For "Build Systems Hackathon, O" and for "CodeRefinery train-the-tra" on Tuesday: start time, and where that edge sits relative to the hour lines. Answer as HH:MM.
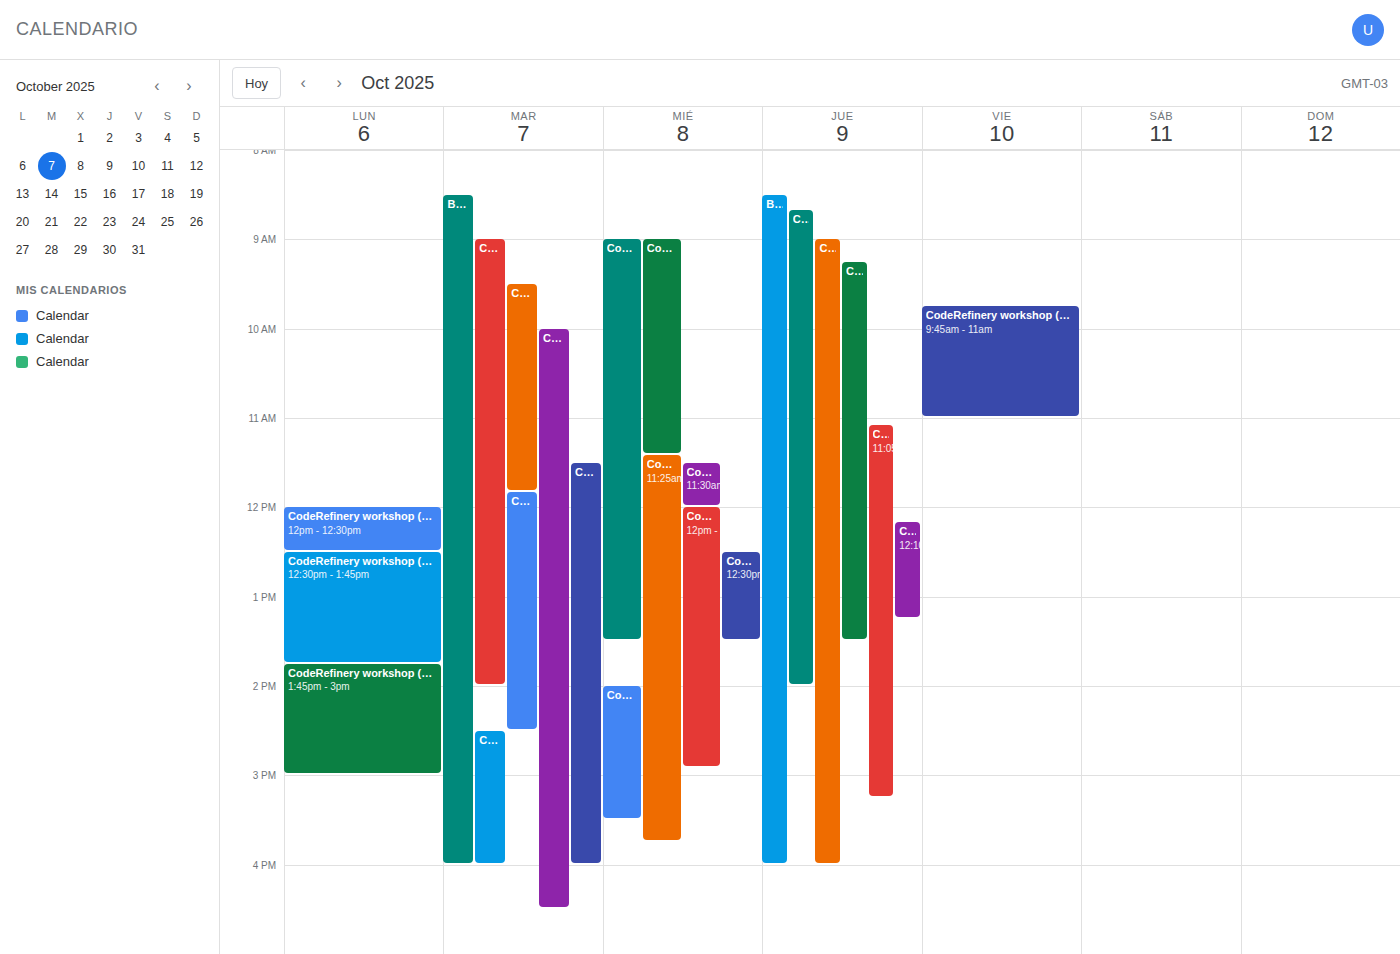
"Build Systems Hackathon, O": 08:30, halfway between the 08:00 and 09:00 lines. "CodeRefinery train-the-tra": 09:30, halfway between the 09:00 and 10:00 lines.